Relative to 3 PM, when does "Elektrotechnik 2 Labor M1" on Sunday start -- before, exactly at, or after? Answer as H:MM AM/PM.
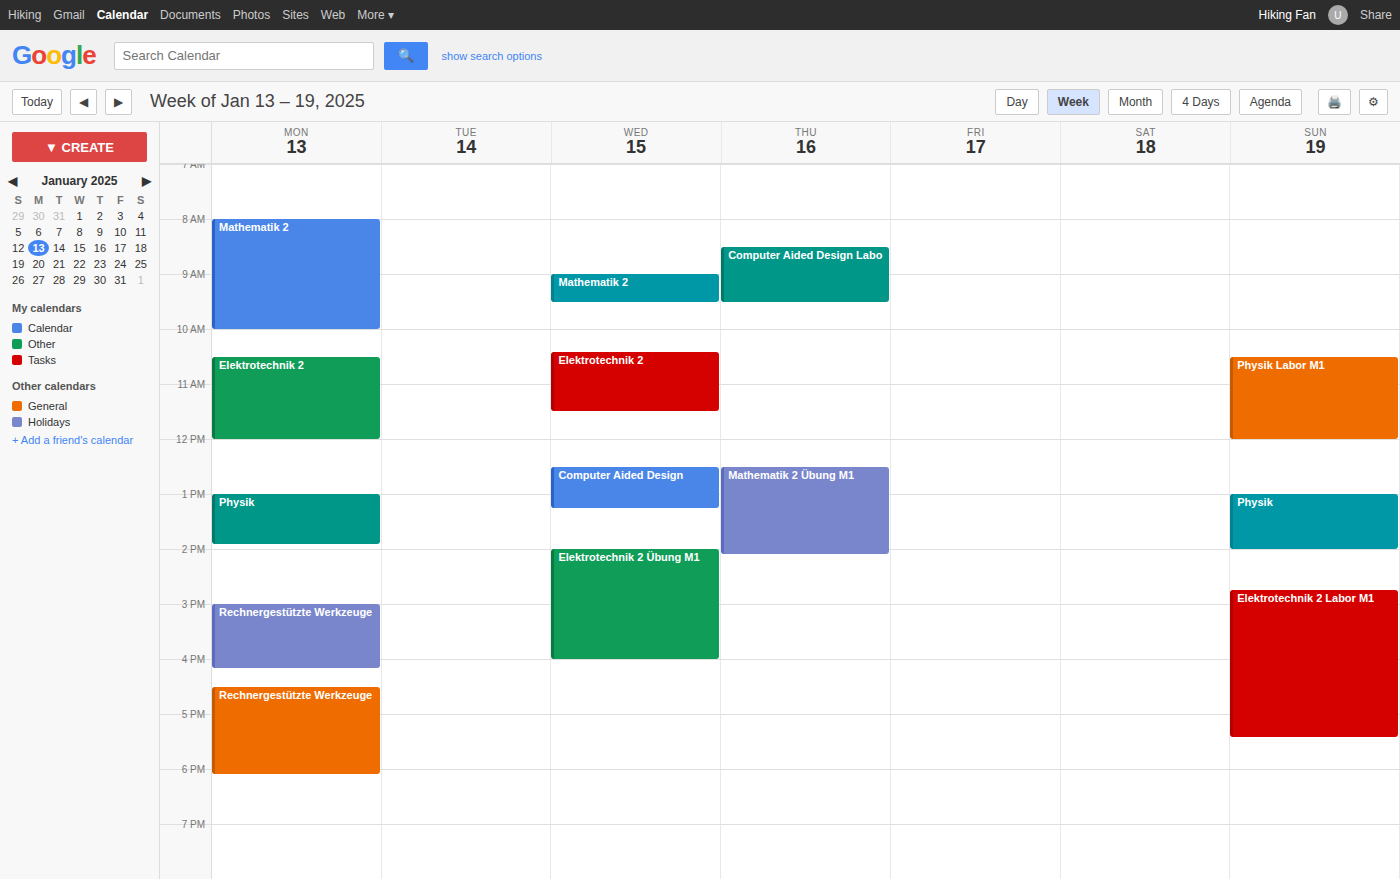
2:45 PM -- before 3 PM, 15 minutes above the 3 PM line.